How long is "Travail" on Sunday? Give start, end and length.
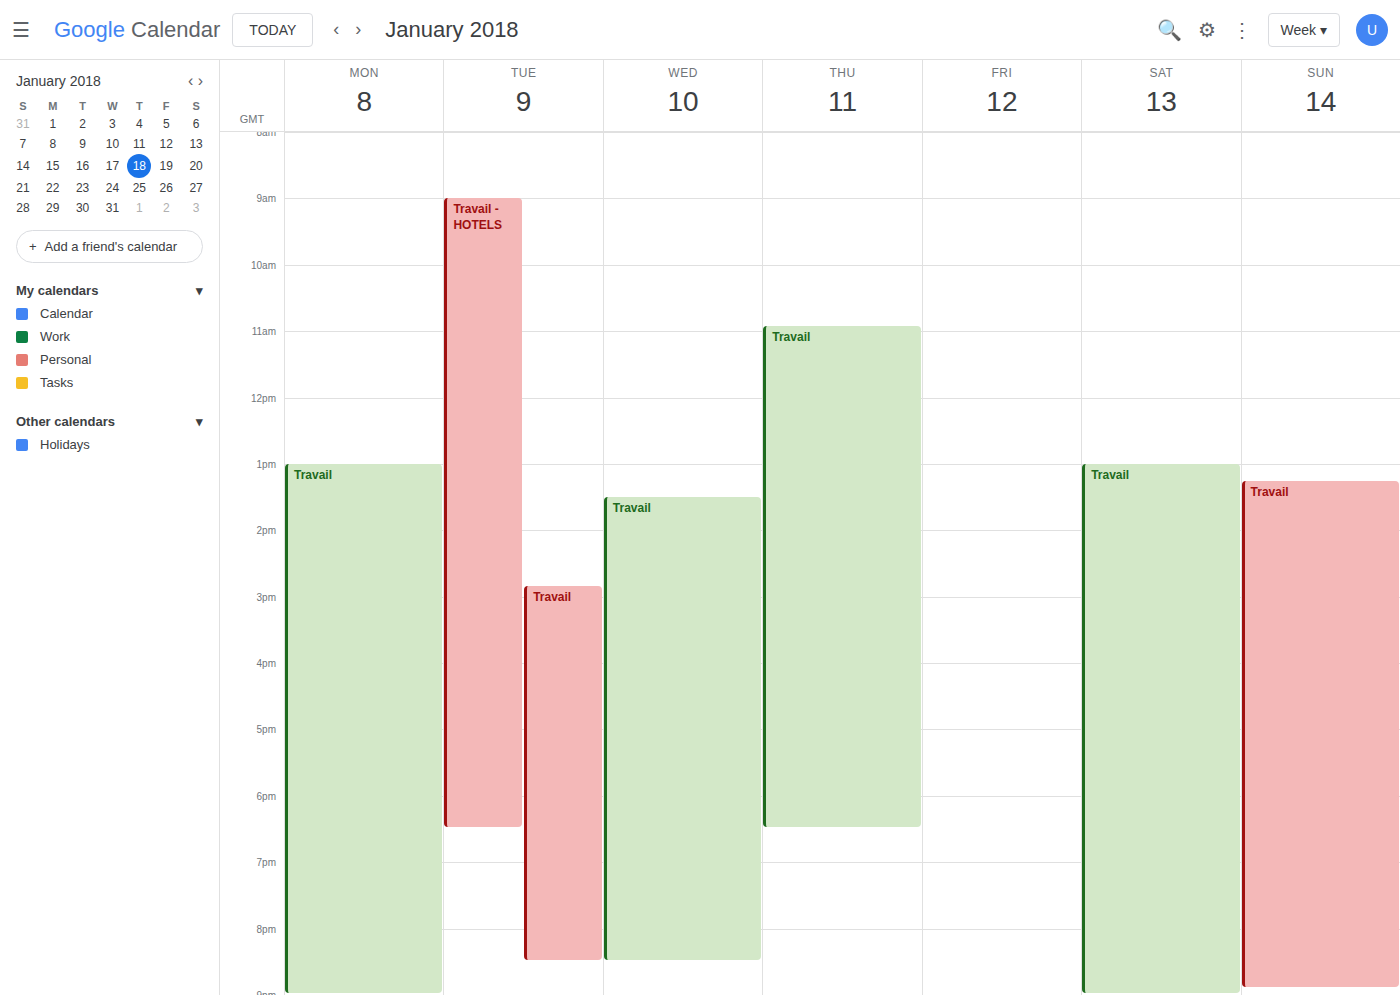
1:15 PM to 8:55 PM, 7 hours 40 minutes